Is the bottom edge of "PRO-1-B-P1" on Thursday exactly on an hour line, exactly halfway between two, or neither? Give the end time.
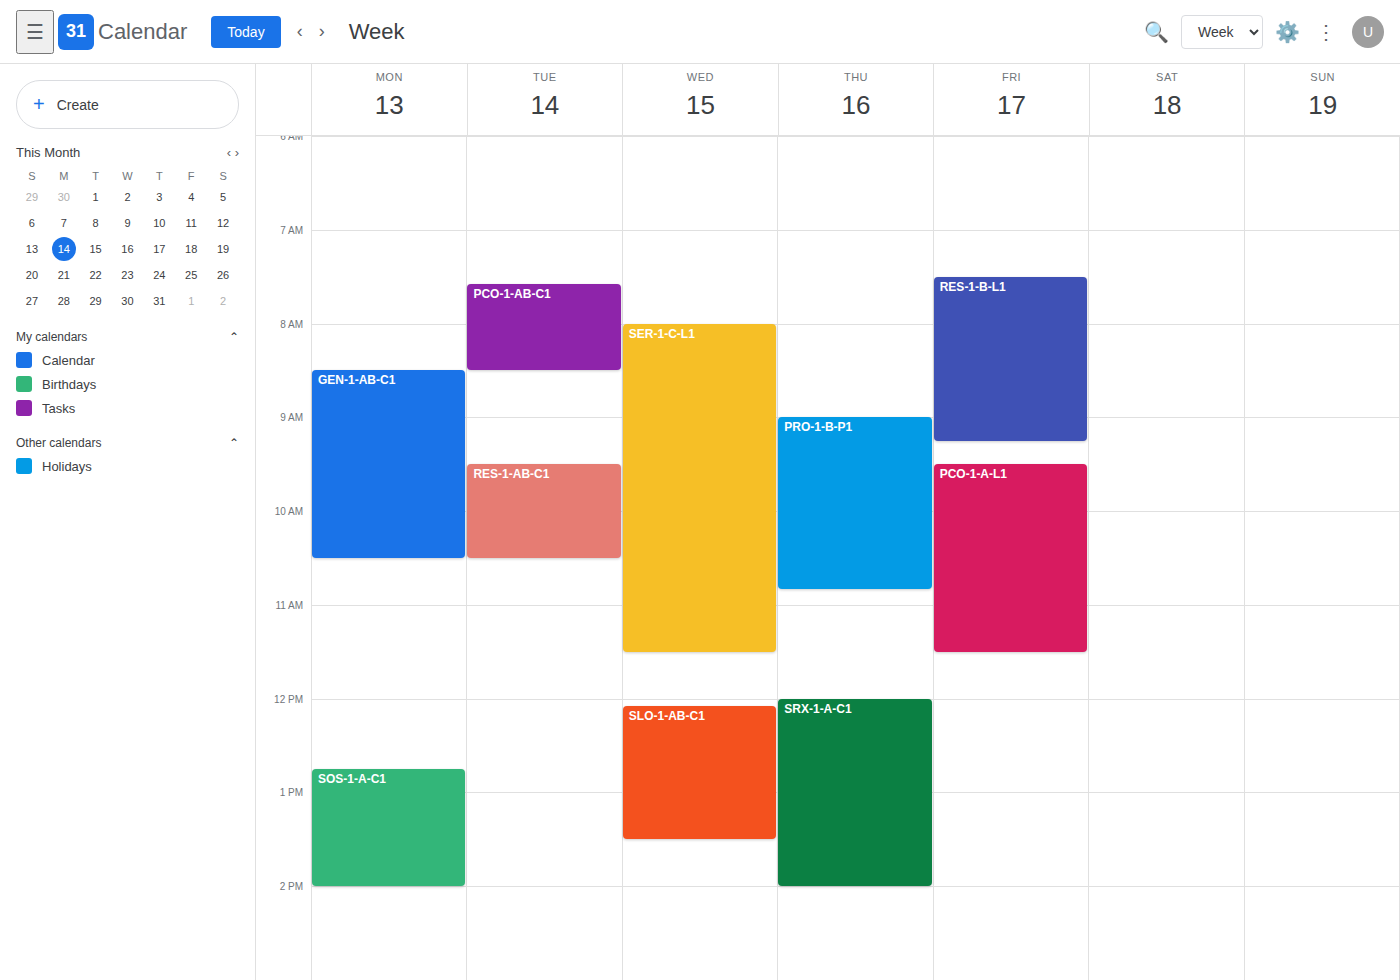
10:50 AM -- neither: 50 minutes below the 10 AM line and 10 minutes above the 11 AM line.